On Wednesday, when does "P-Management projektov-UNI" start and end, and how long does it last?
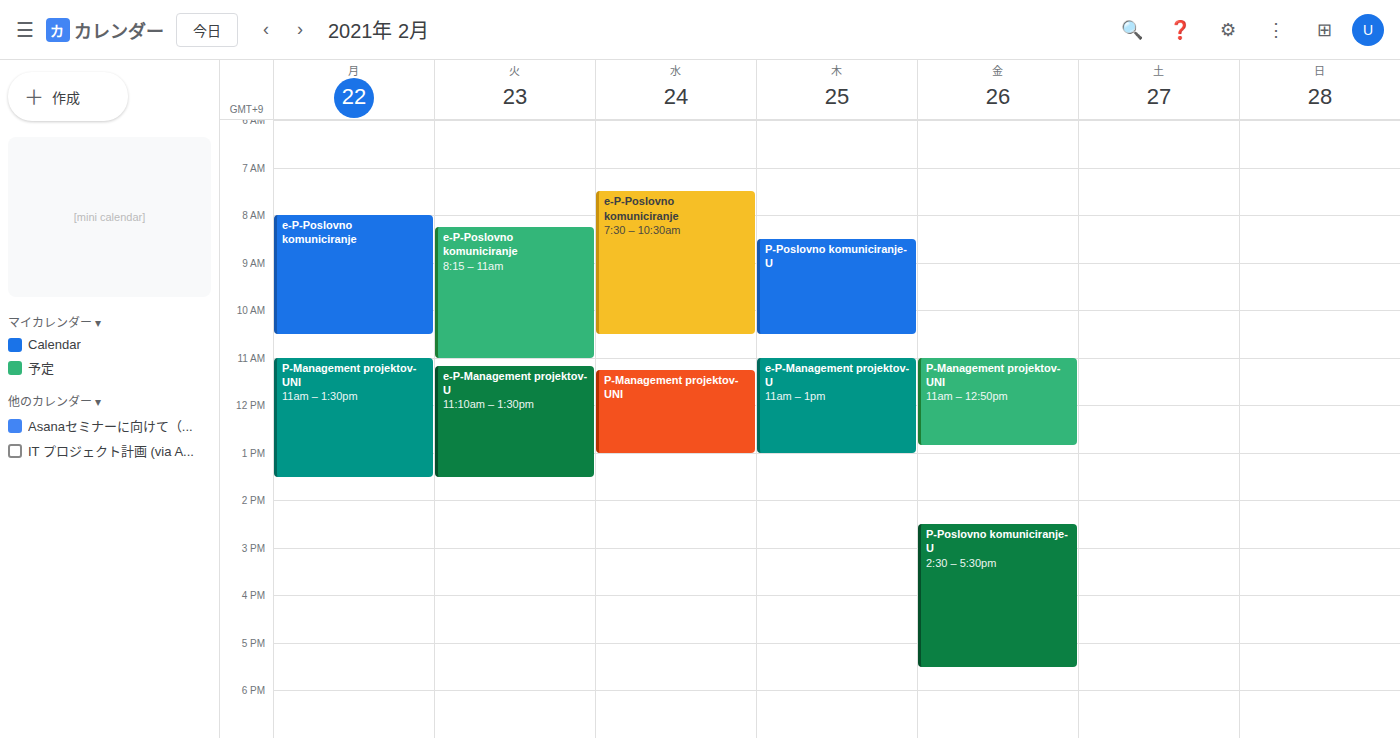
11:15 AM to 1:00 PM, 1 hour 45 minutes